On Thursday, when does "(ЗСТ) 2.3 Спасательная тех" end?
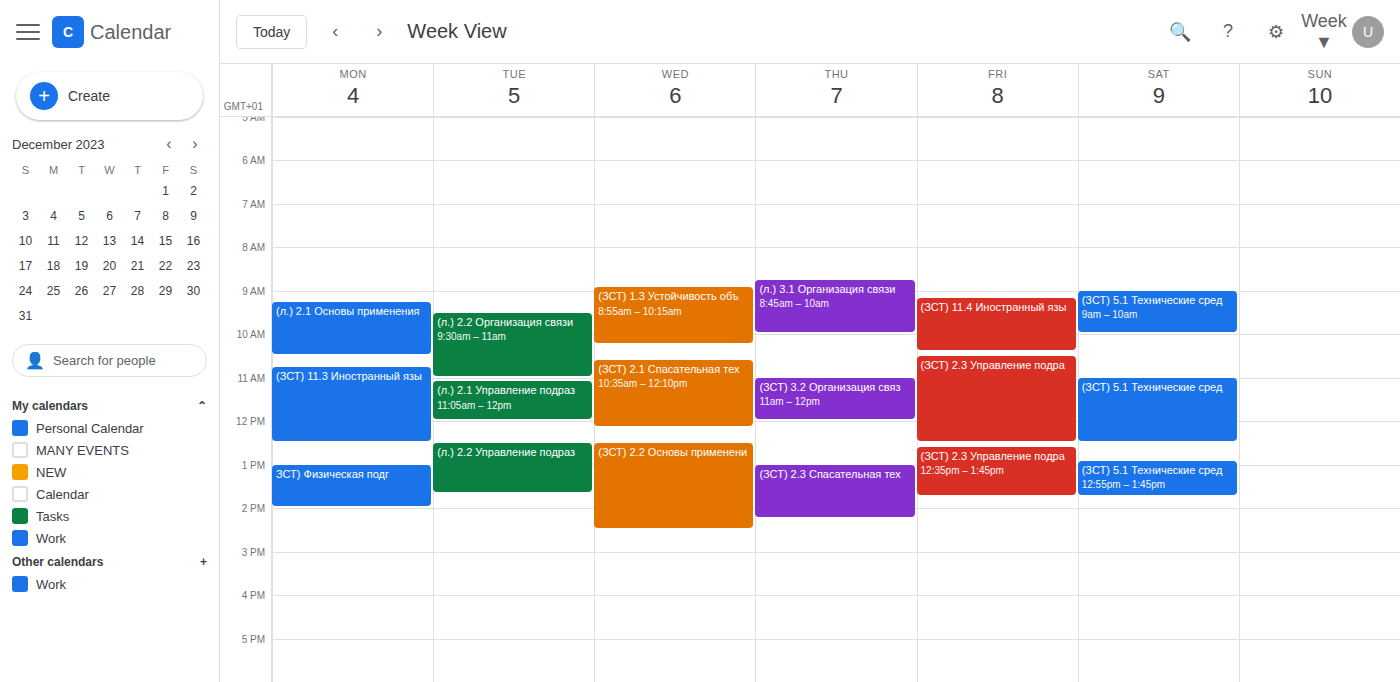
2:15 PM